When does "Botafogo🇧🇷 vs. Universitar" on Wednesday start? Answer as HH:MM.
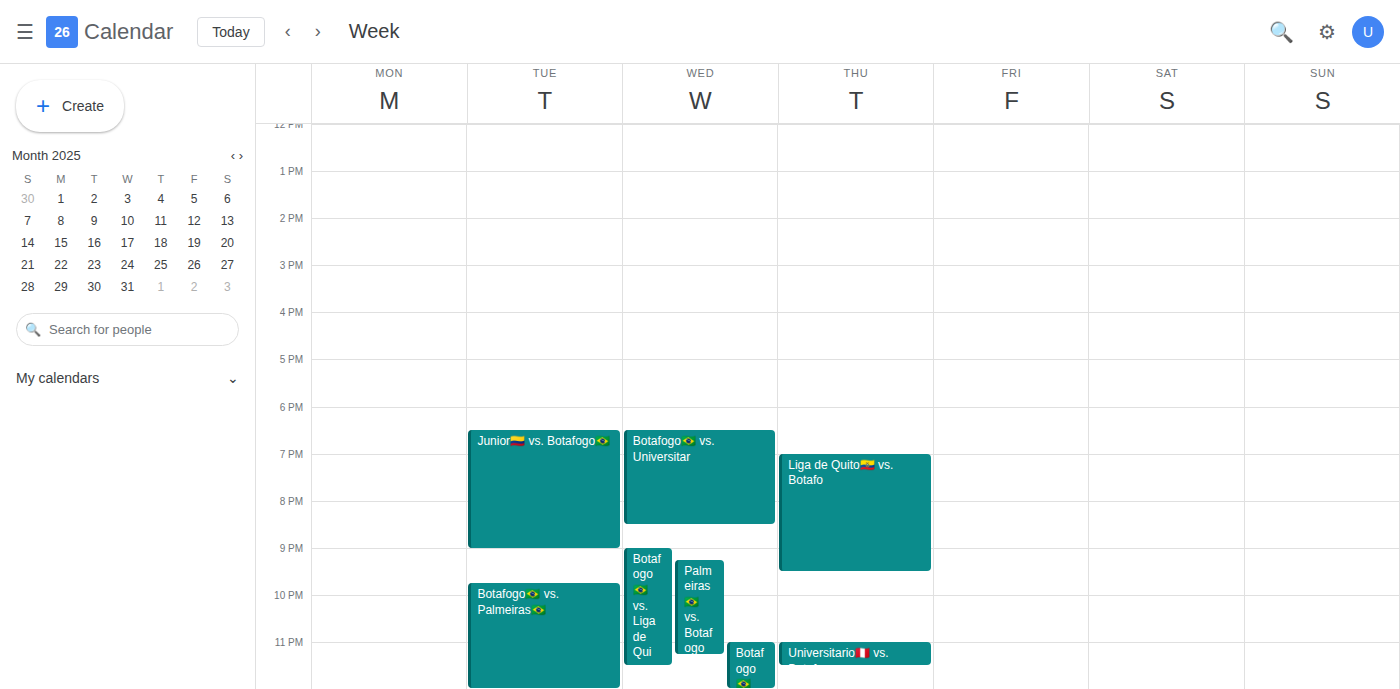
18:30